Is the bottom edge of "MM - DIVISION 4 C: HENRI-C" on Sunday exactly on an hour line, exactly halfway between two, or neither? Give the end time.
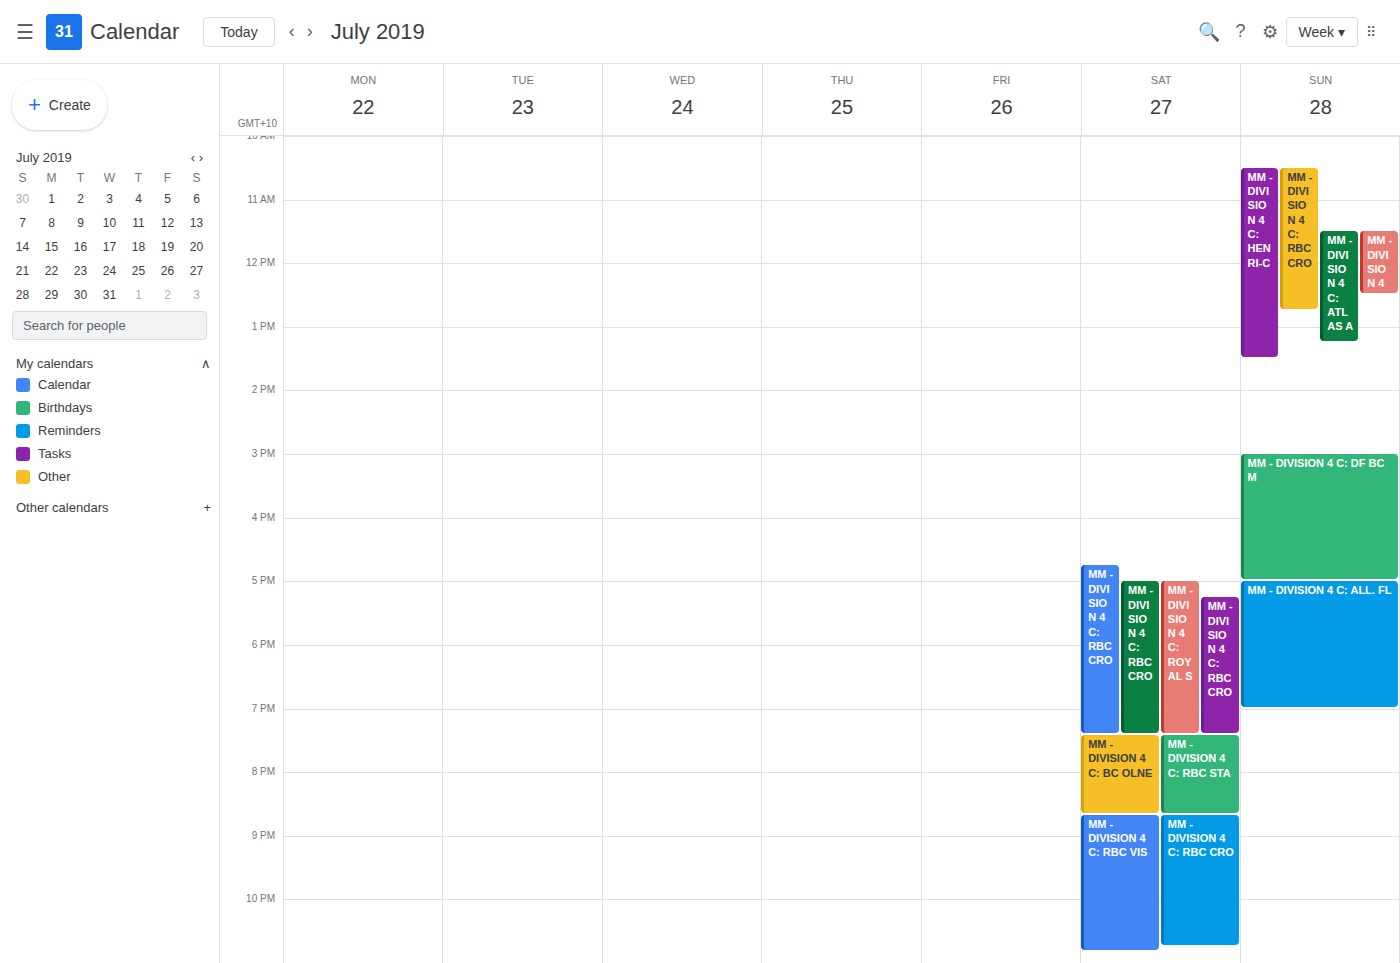
1:30 PM -- halfway between the 1 PM and 2 PM lines.